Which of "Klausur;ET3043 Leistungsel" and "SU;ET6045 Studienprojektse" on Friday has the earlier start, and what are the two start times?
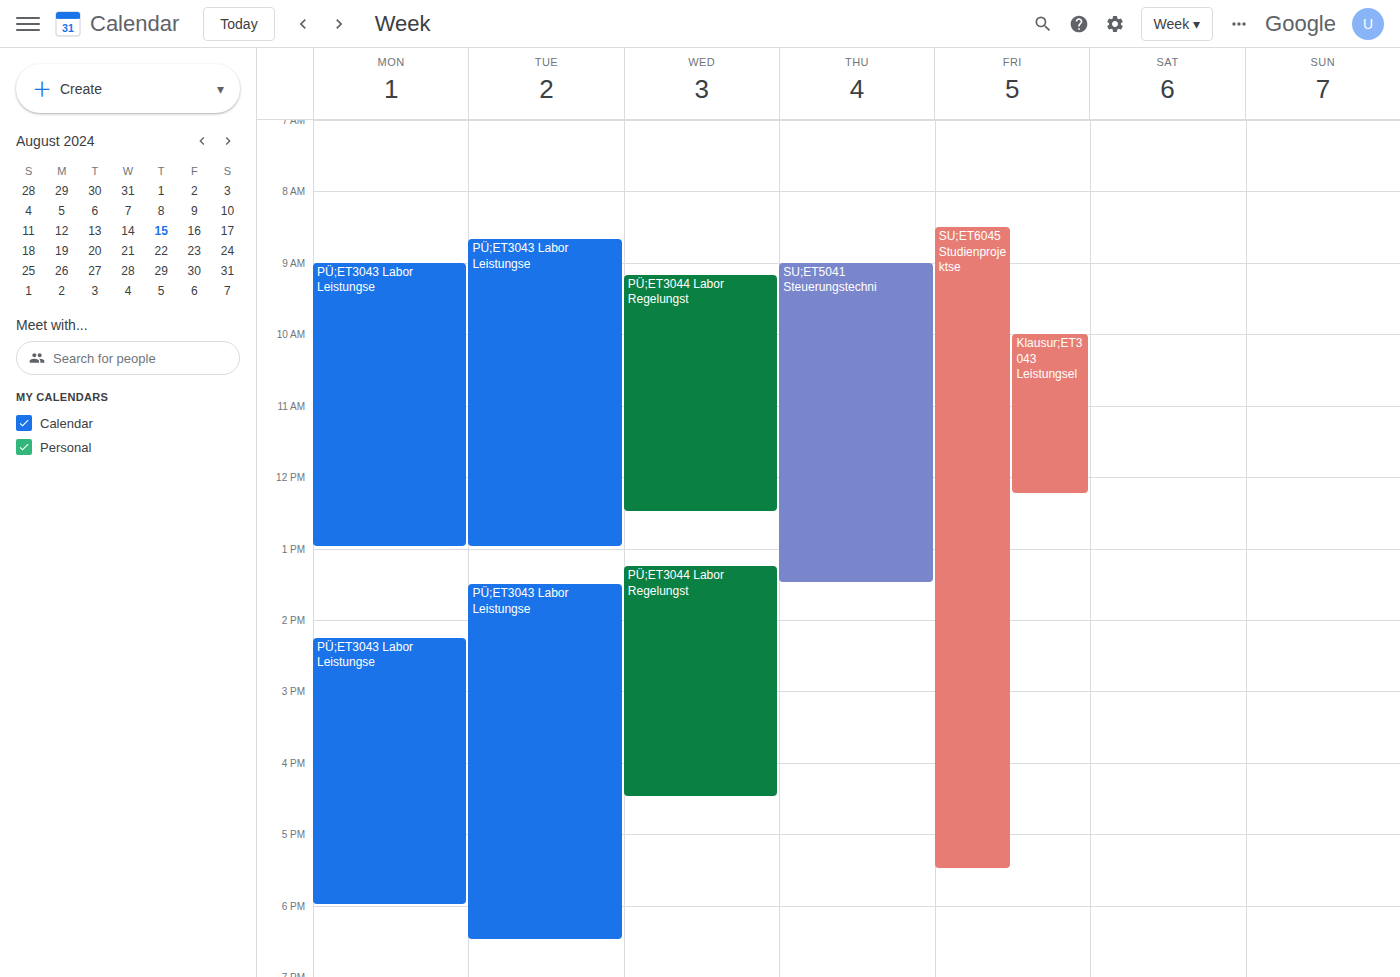
"SU;ET6045 Studienprojektse" 8:30 AM; "Klausur;ET3043 Leistungsel" 10:00 AM.